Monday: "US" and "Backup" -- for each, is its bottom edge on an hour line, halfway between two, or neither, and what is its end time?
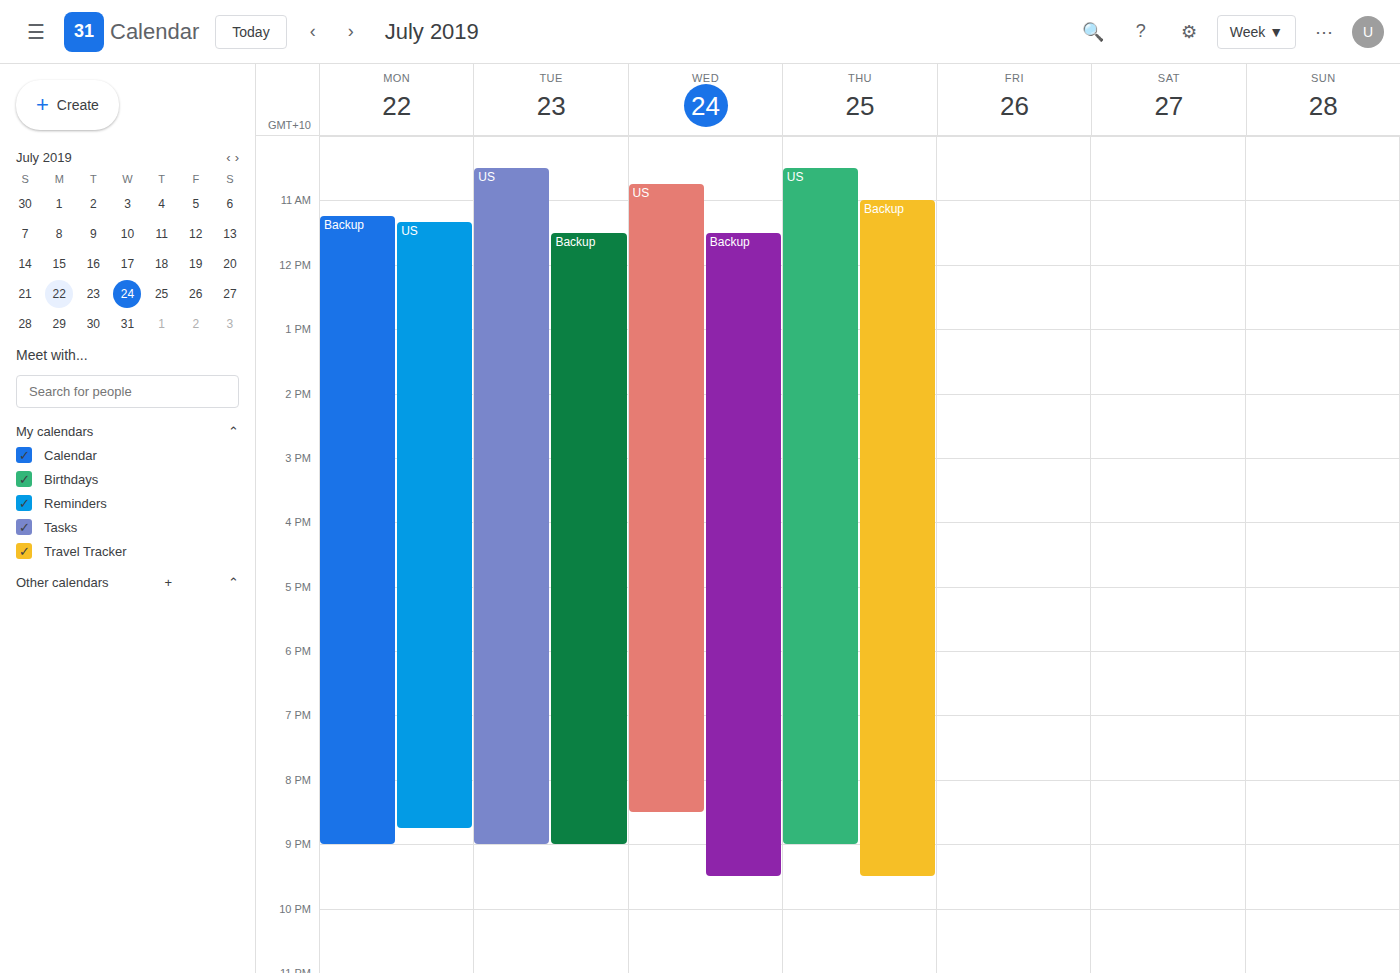
"US": 20:45, neither: three quarters of the way from the 20:00 line to the 21:00 line. "Backup": 21:00, exactly on the 21:00 line.